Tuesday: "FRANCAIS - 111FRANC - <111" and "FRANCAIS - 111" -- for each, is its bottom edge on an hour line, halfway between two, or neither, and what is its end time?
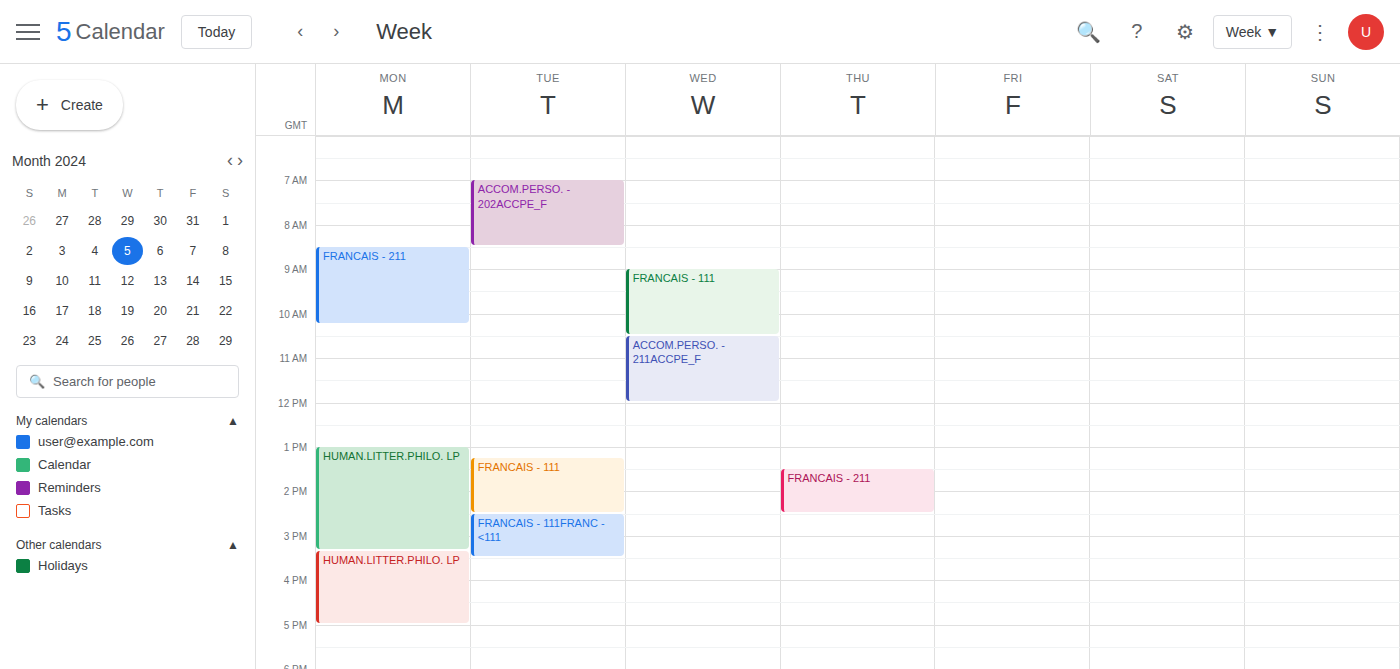
"FRANCAIS - 111FRANC - <111": 15:30, halfway between the 15:00 and 16:00 lines. "FRANCAIS - 111": 14:30, halfway between the 14:00 and 15:00 lines.